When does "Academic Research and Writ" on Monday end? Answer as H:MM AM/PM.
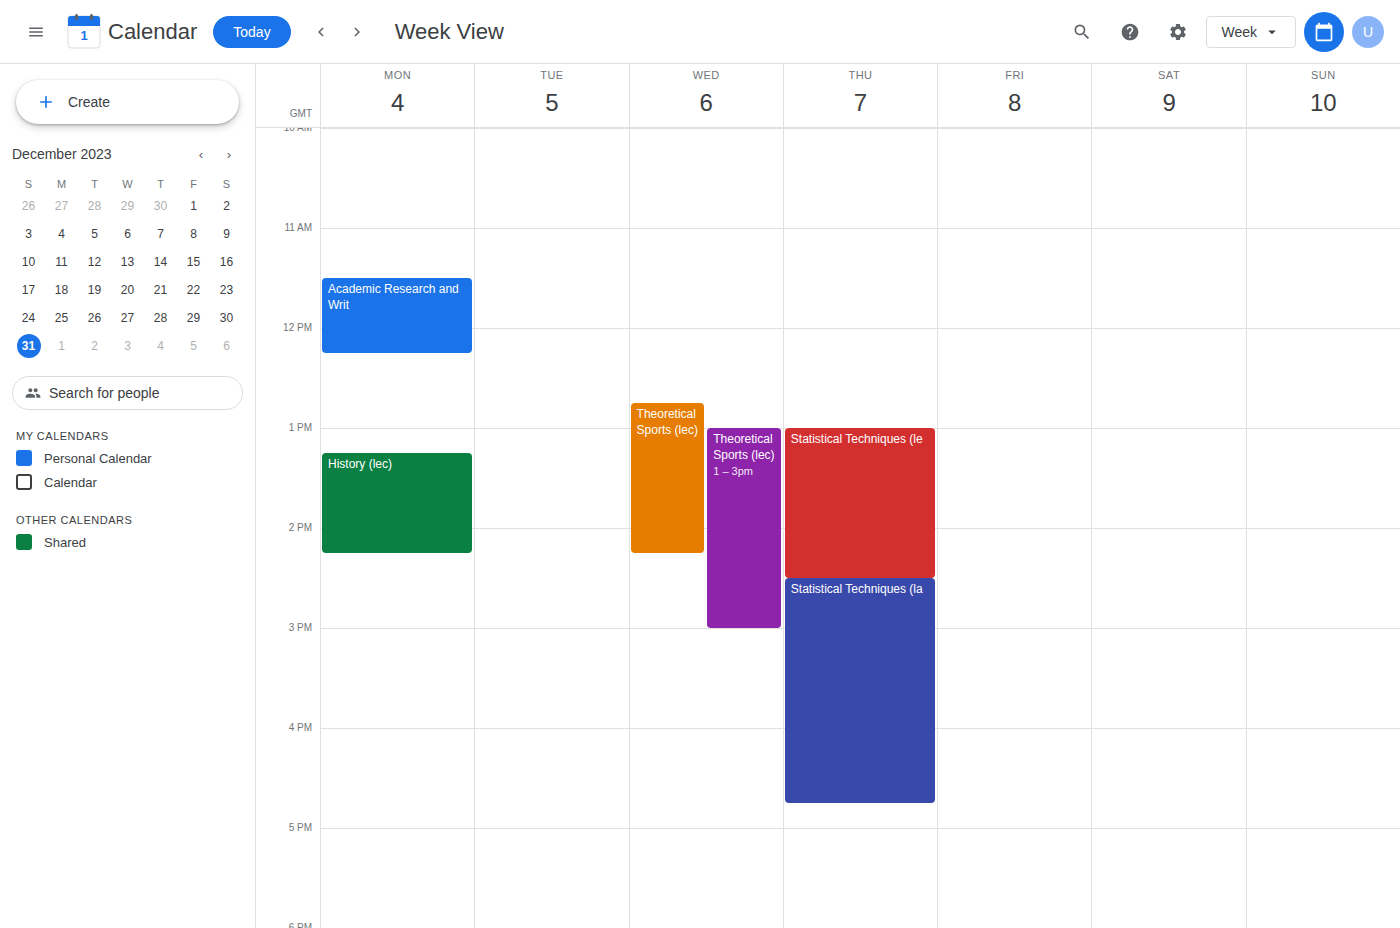
12:15 PM